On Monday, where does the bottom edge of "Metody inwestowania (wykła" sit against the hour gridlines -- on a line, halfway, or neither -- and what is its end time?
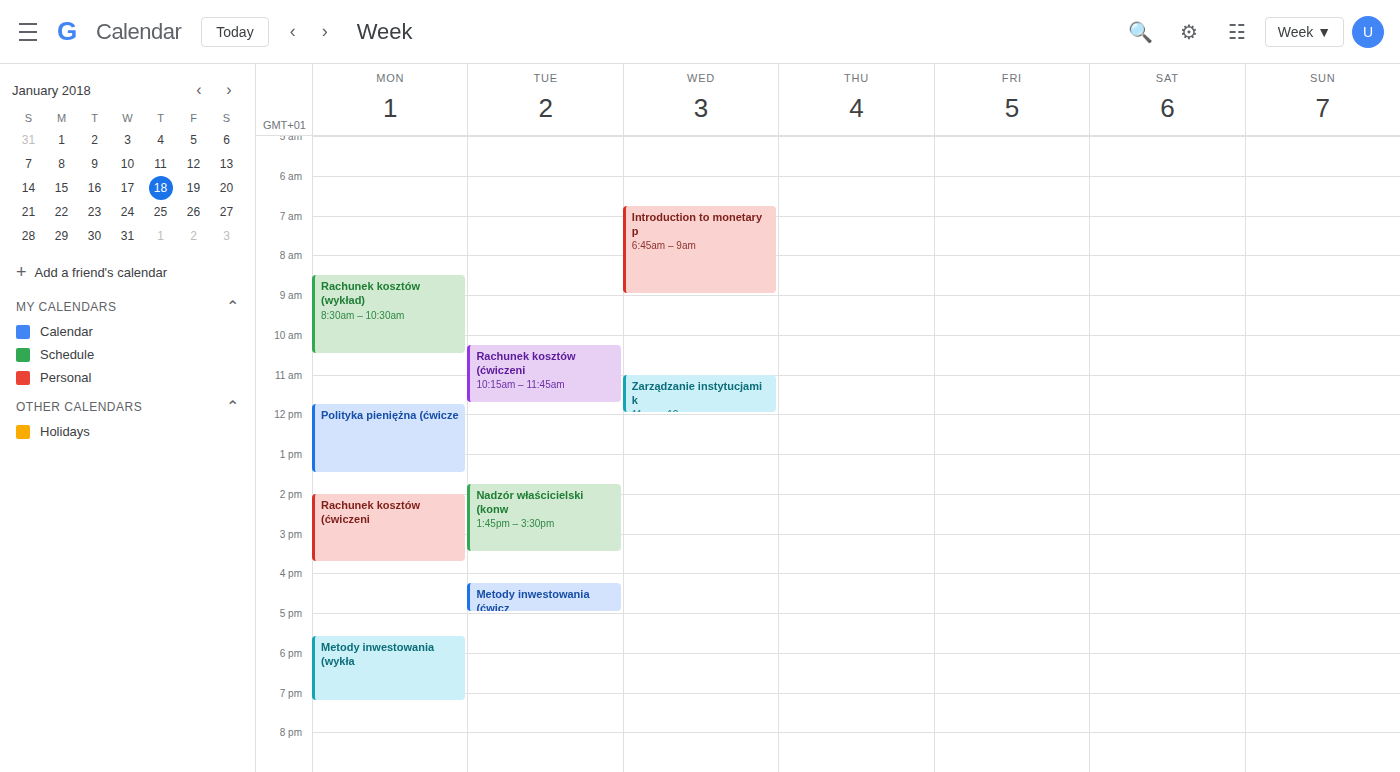
7:15 PM -- neither: a quarter of the way from the 7 PM line to the 8 PM line.